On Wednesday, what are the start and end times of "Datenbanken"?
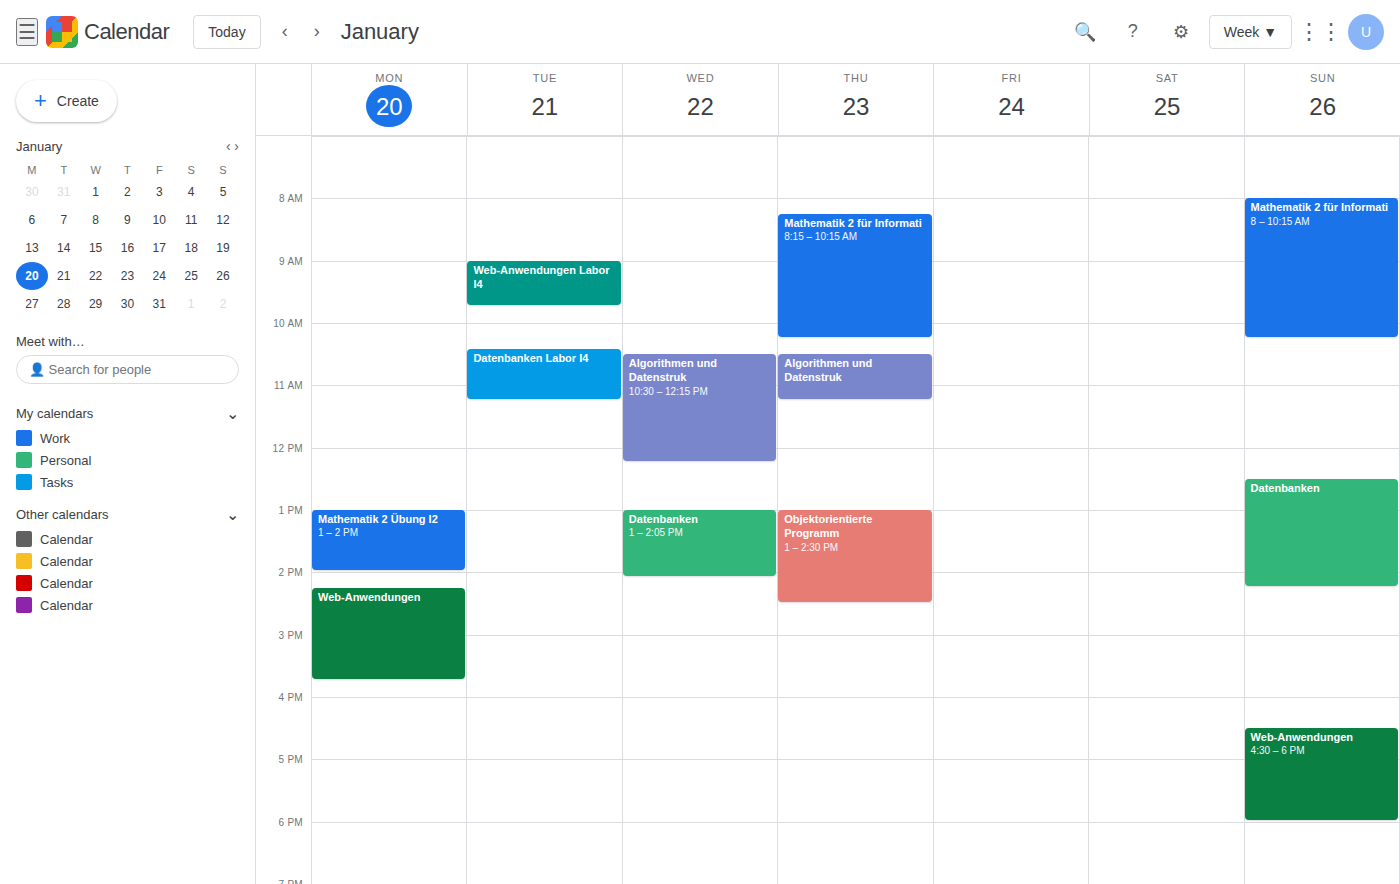
1:00 PM to 2:05 PM